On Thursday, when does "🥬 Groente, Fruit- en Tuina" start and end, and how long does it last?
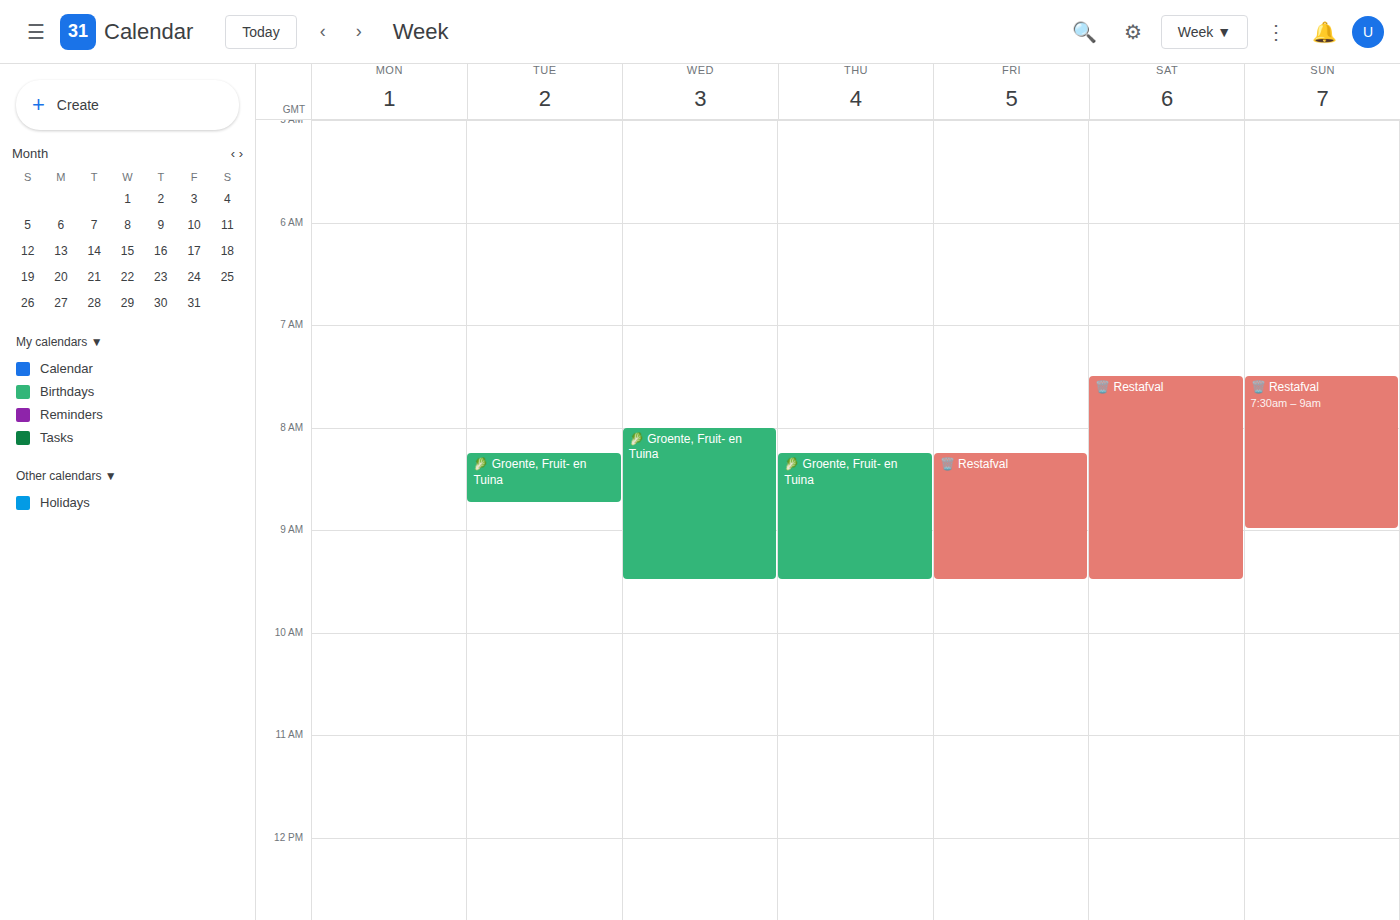
08:15 to 09:30, 1 hour 15 minutes